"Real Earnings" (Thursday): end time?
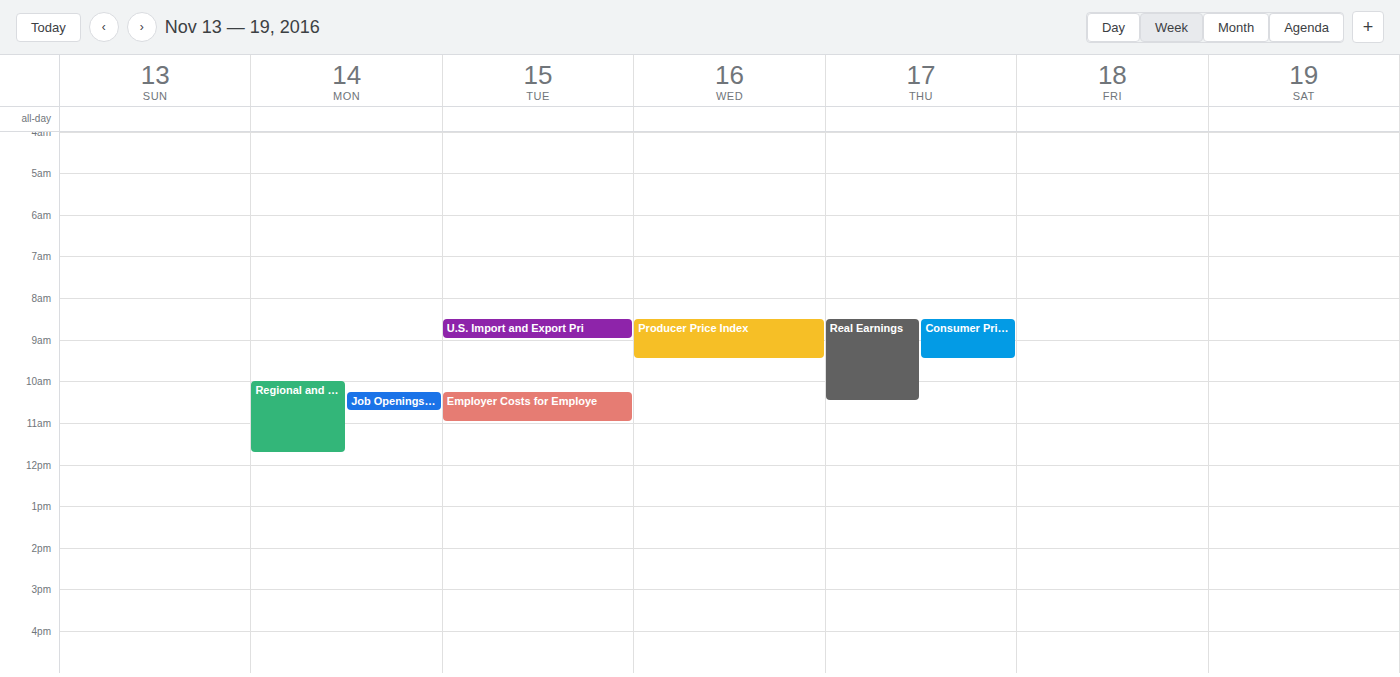
10:30 AM